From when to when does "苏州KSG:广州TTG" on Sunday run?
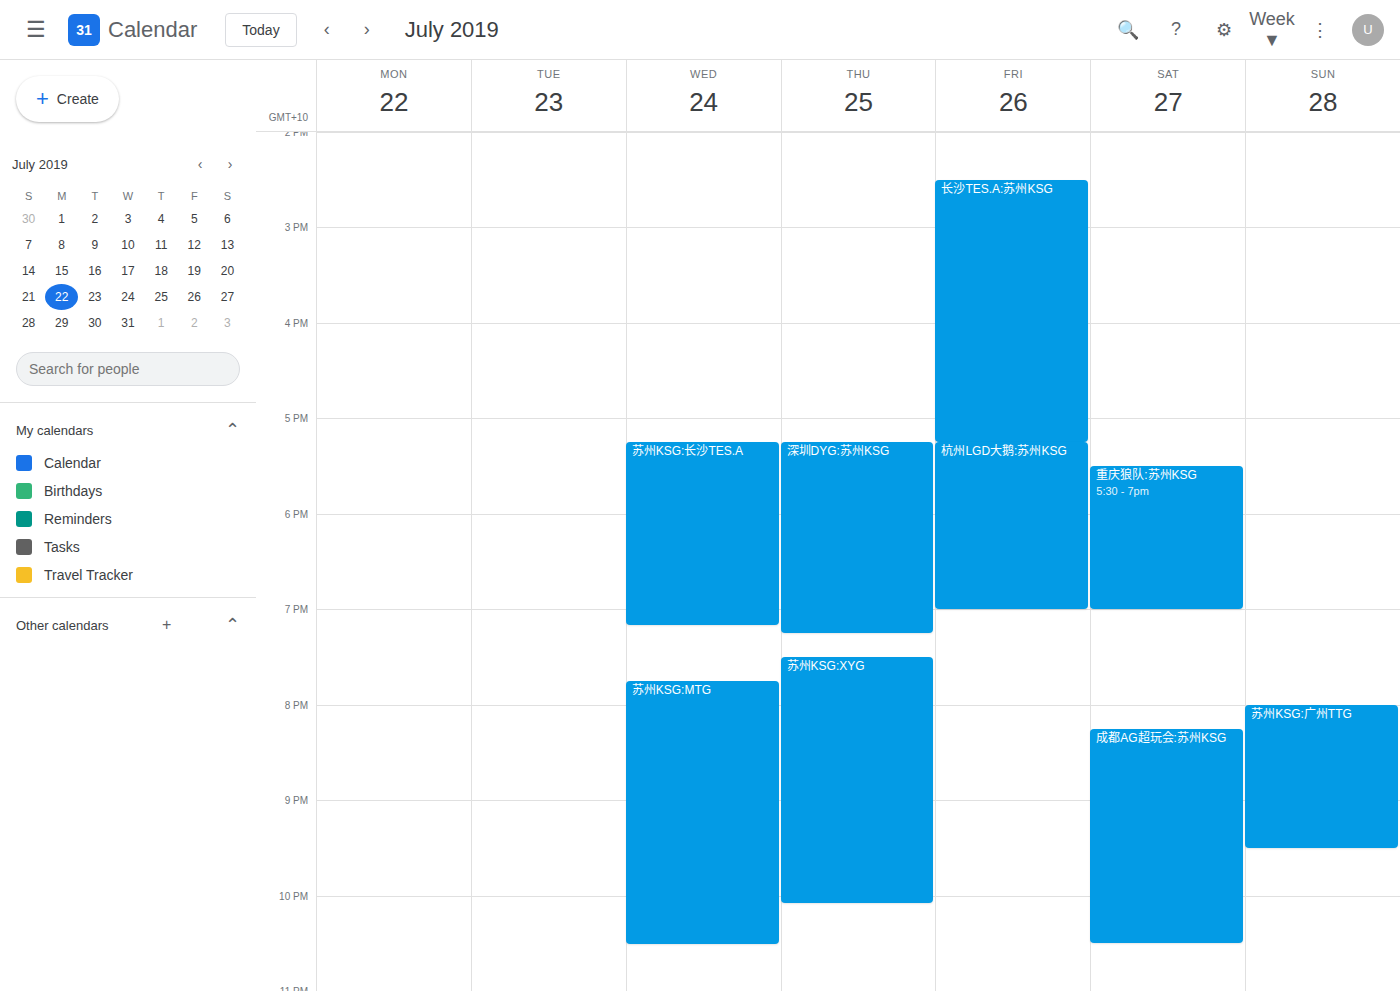
8:00 PM to 9:30 PM